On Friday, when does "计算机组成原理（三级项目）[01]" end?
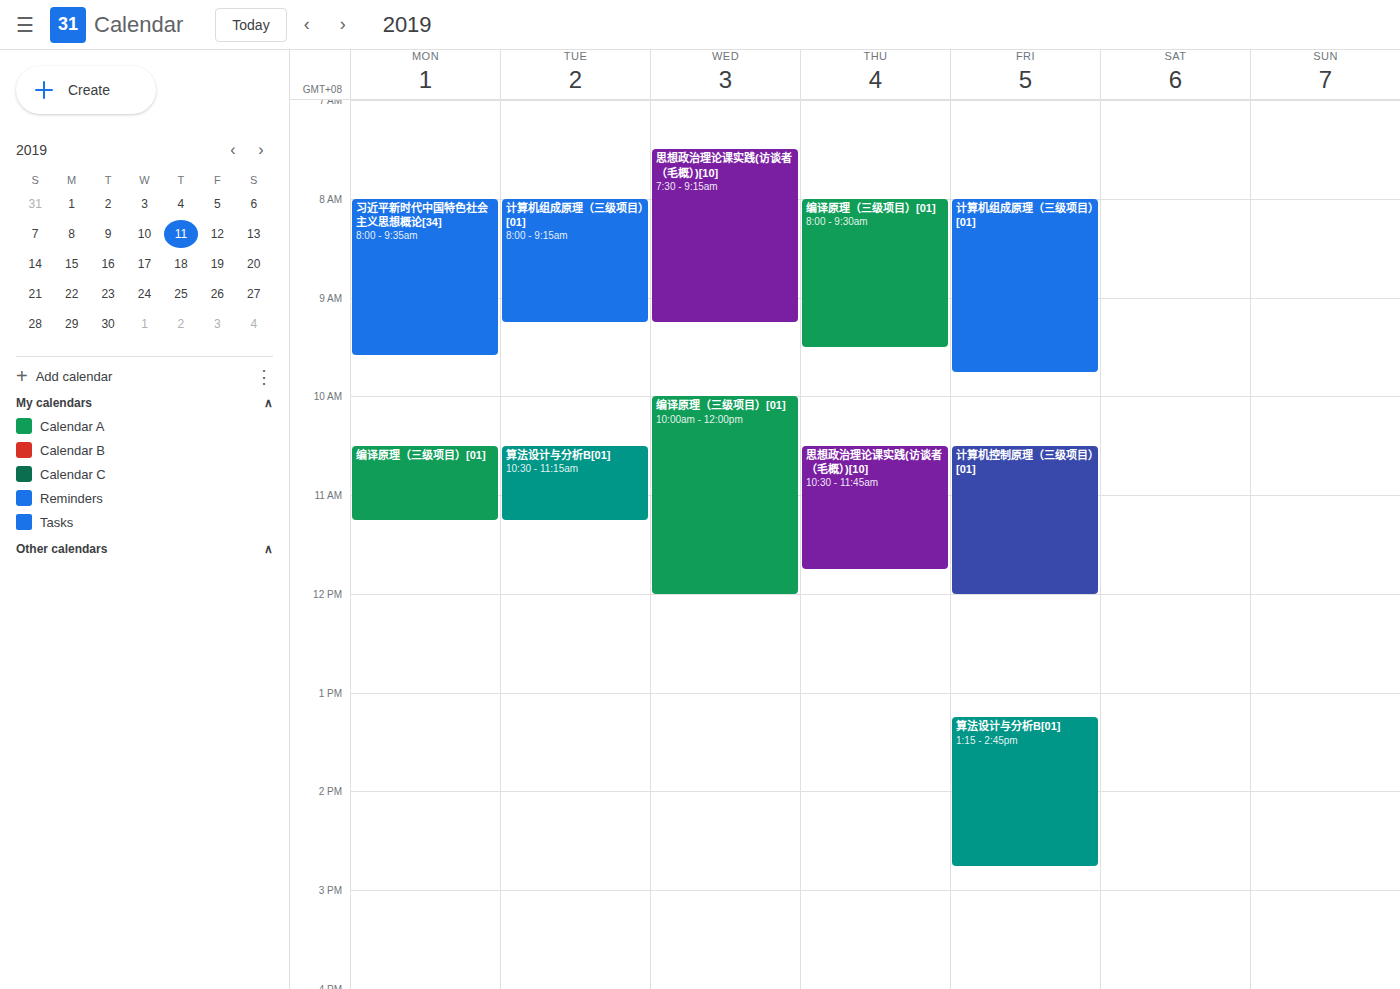
9:45 AM